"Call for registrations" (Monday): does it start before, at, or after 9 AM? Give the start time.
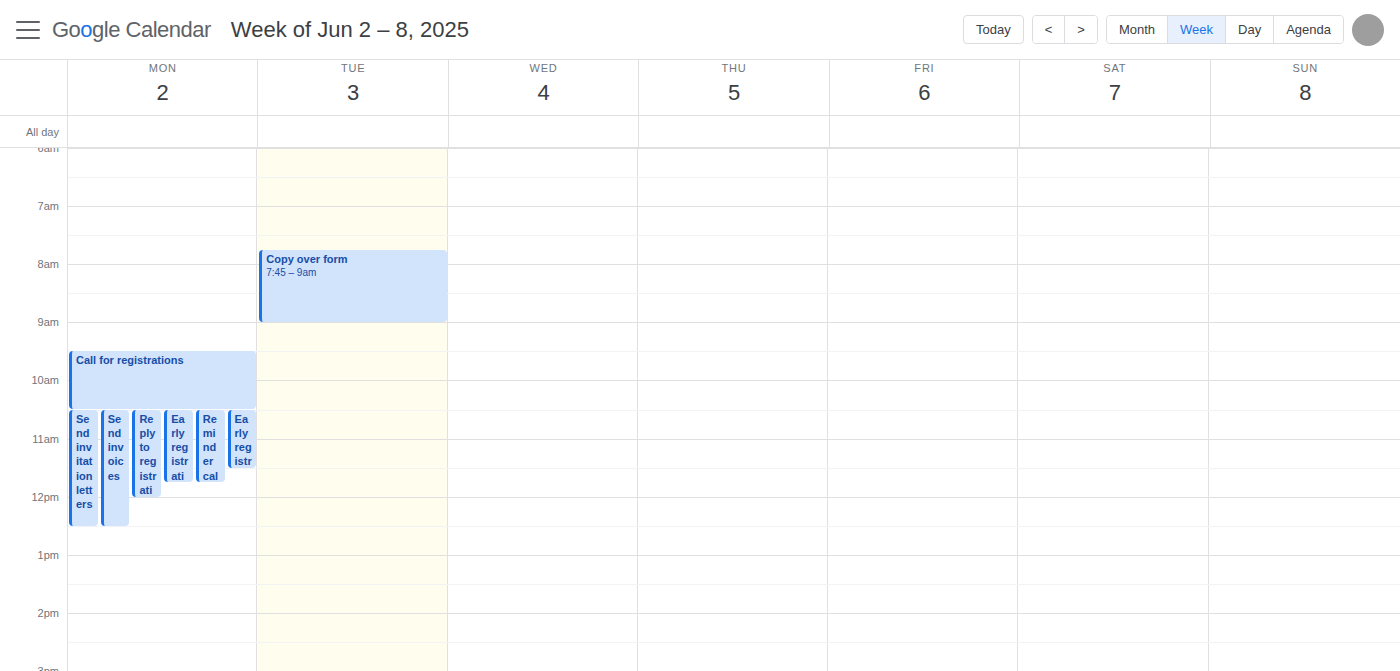
9:30 AM -- after 9 AM, 30 minutes below the 9 AM line.